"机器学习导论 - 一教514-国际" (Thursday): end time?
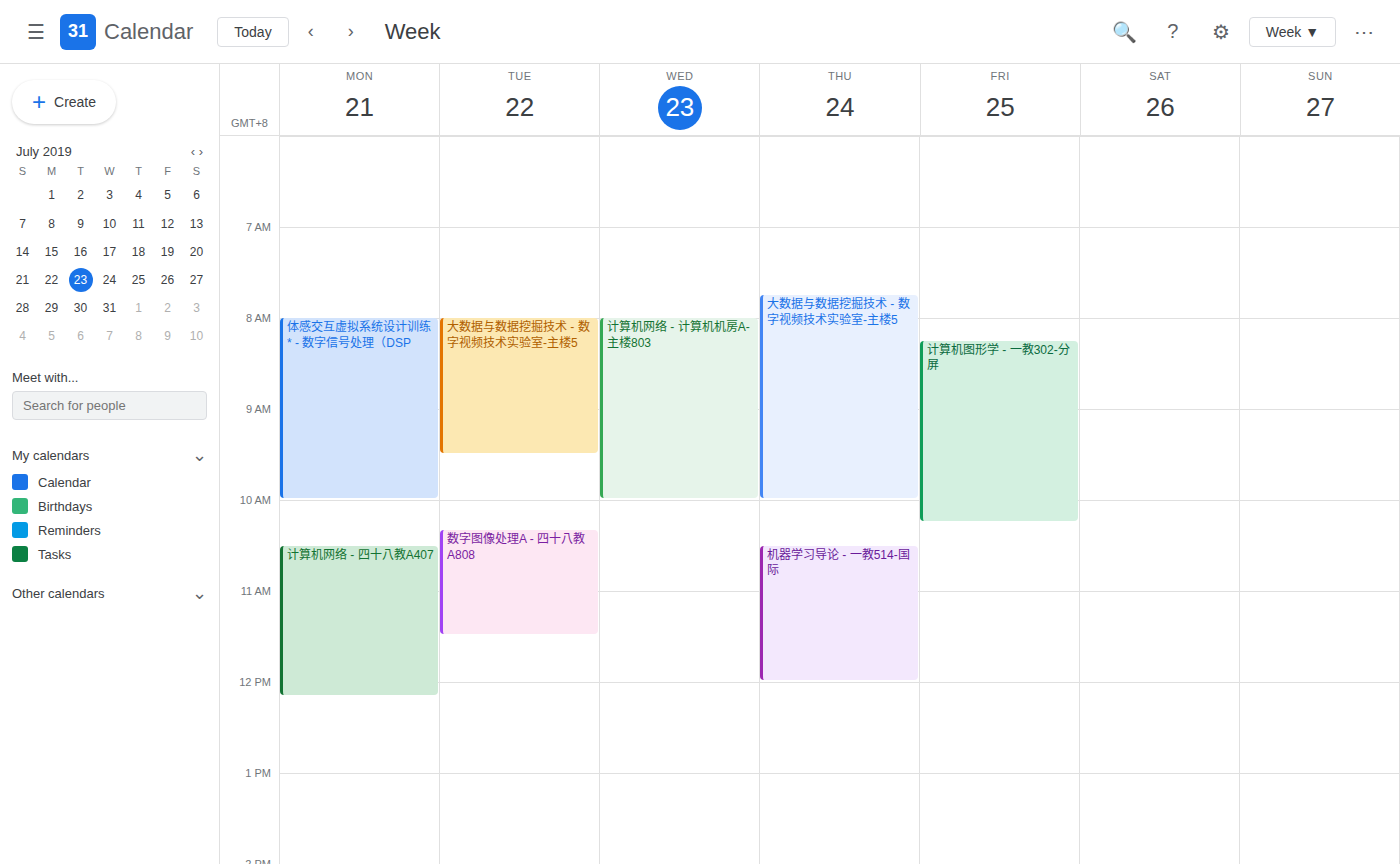
12:00 PM